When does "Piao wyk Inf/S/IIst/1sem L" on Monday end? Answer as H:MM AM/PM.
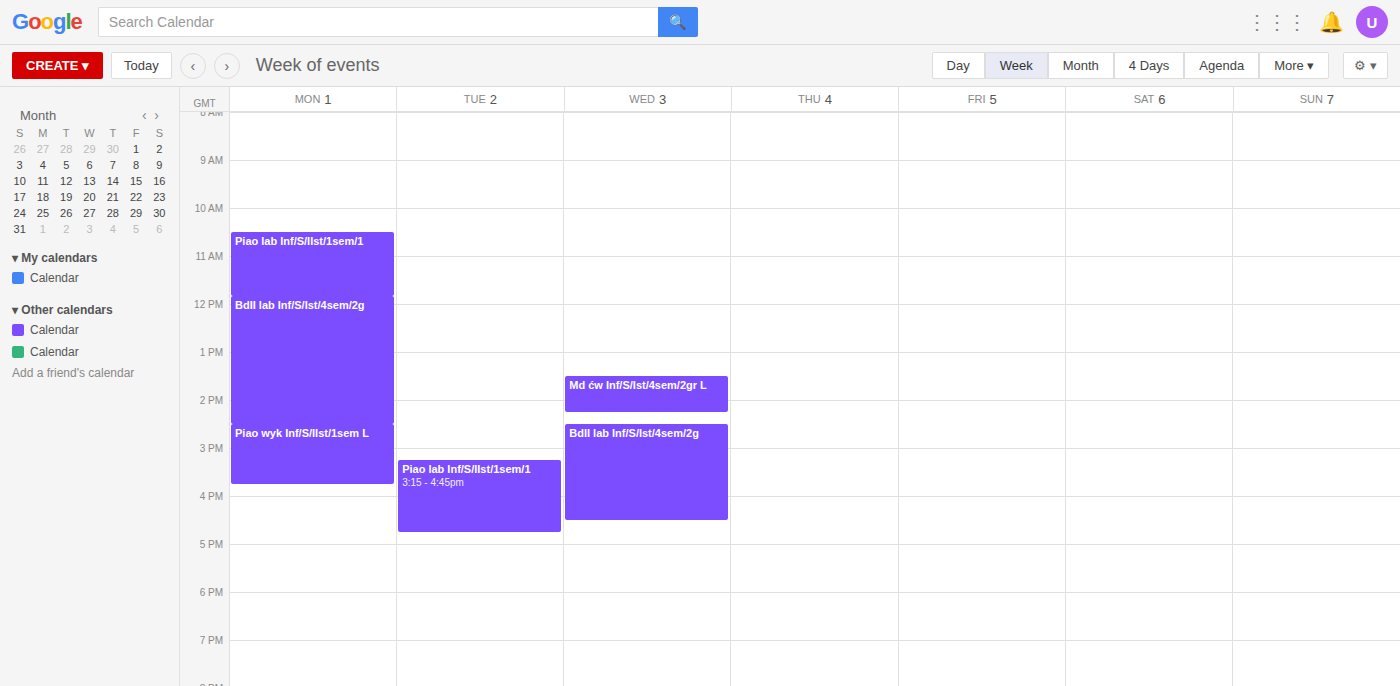
3:45 PM